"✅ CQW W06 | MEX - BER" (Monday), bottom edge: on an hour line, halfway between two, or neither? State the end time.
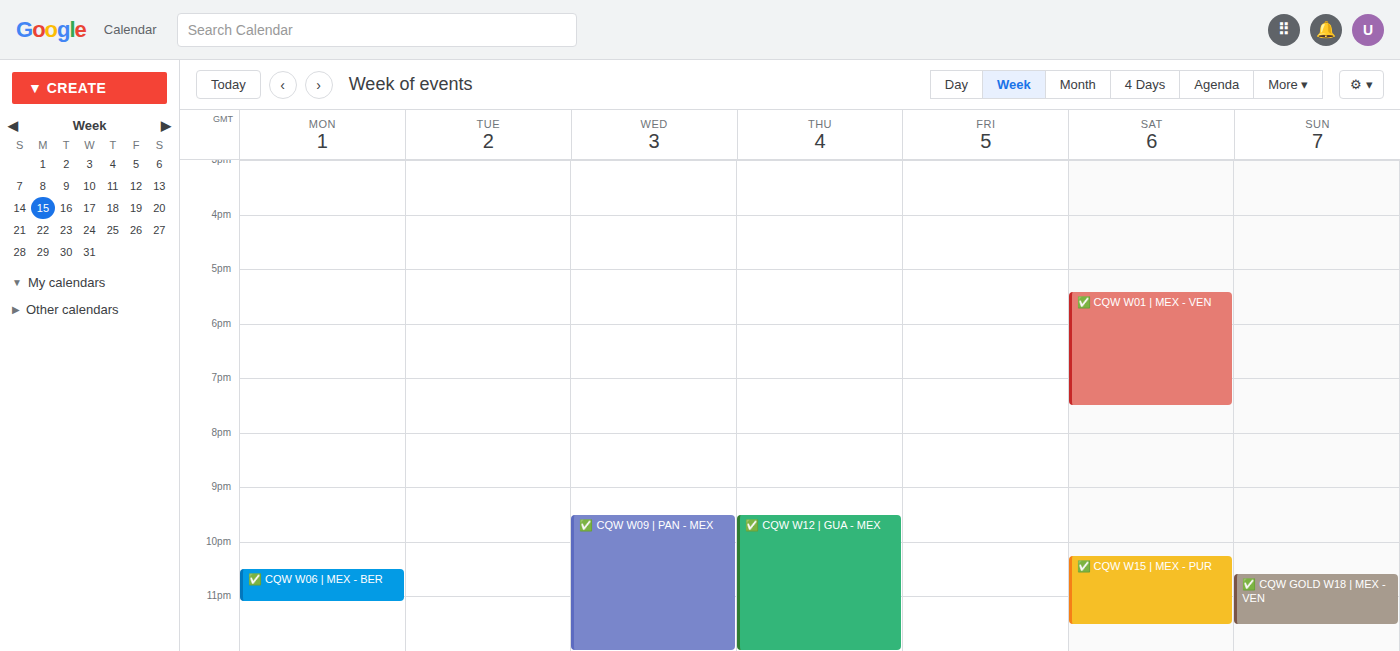
11:05 PM -- neither: 5 minutes below the 11 PM line and 55 minutes above the 12 AM line.